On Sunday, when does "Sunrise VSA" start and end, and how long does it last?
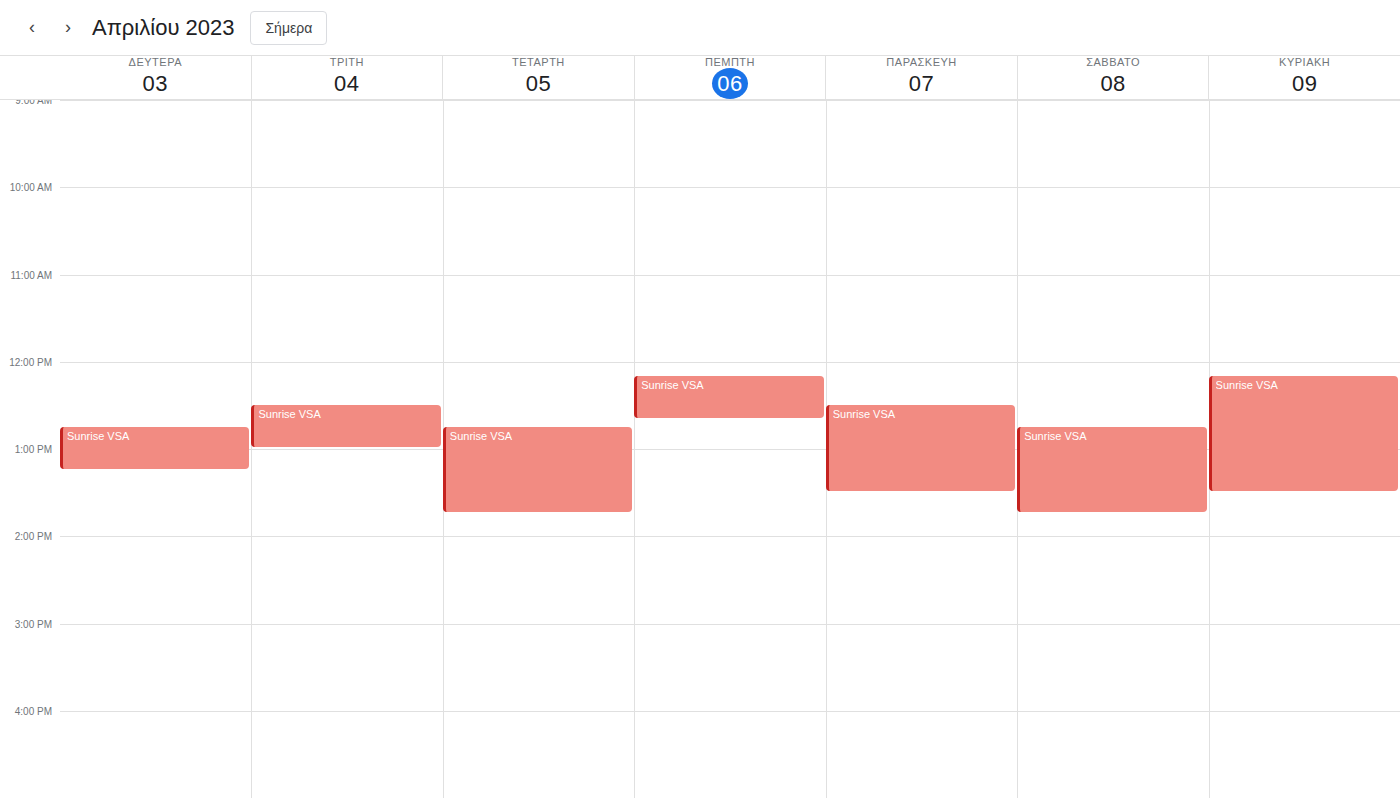
12:10 PM to 1:30 PM, 1 hour 20 minutes